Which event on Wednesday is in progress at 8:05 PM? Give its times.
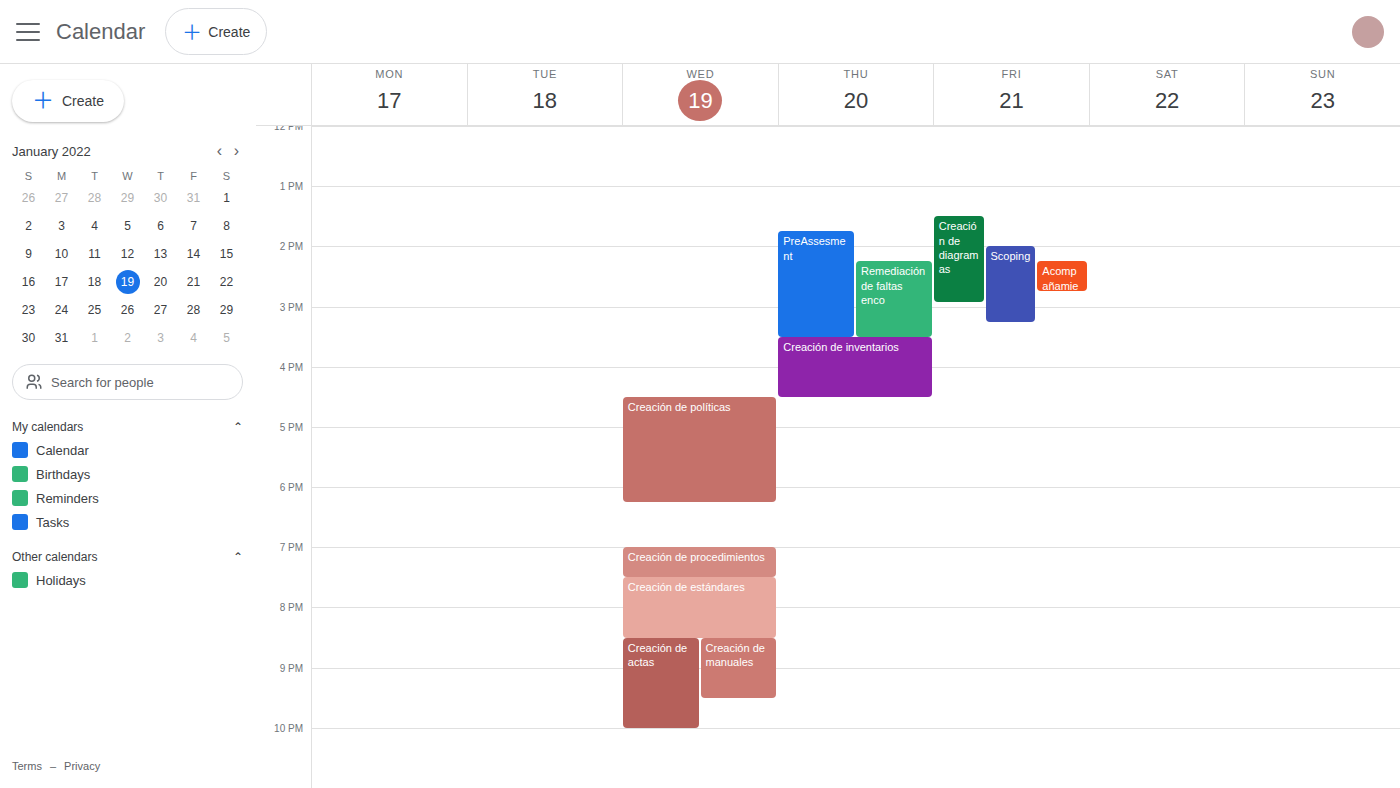
"Creación de estándares", 7:30 PM to 8:30 PM